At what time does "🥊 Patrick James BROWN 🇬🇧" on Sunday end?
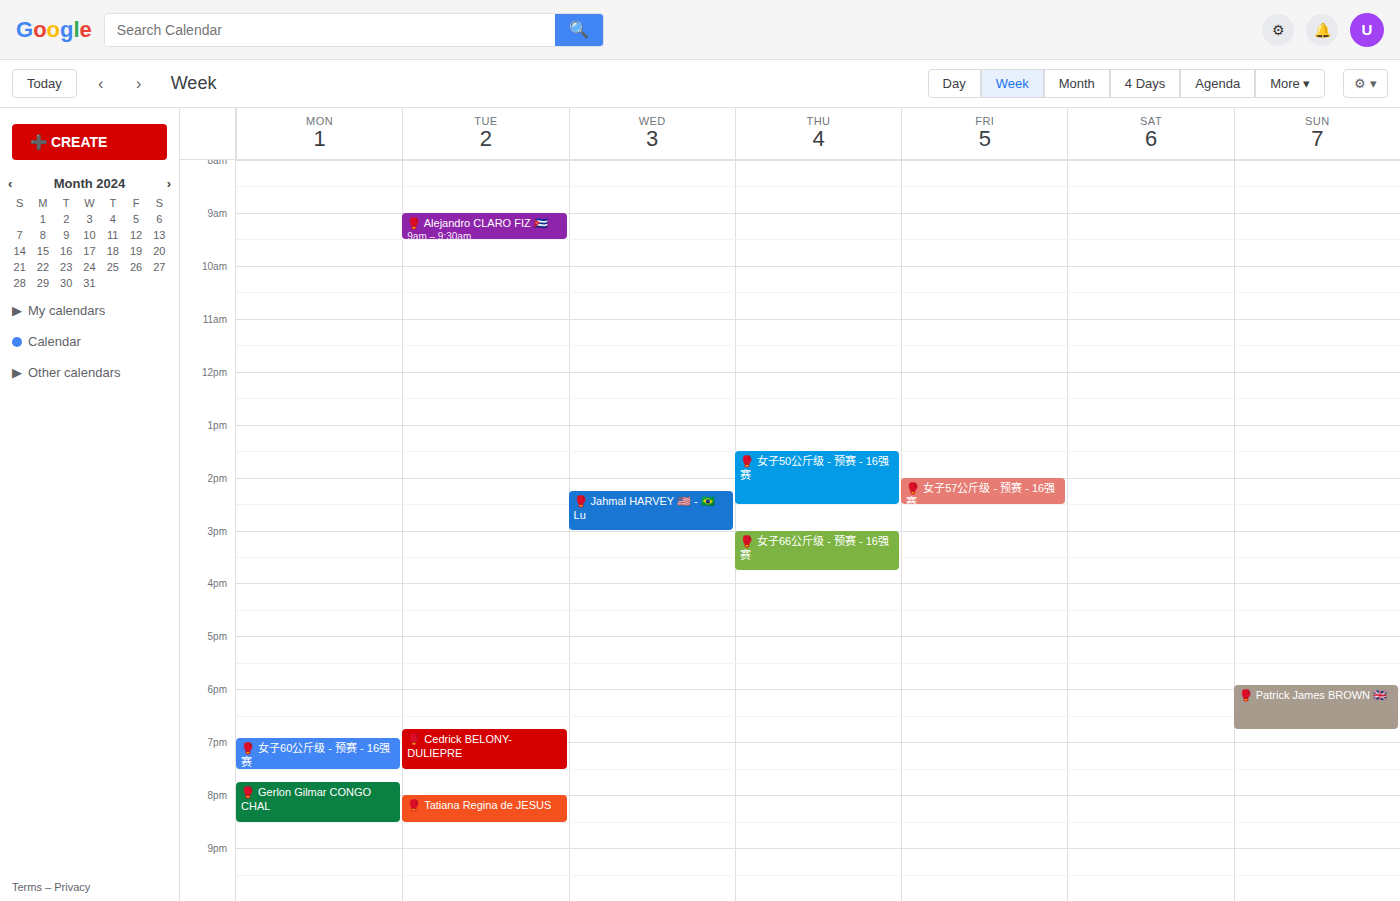
6:45 PM